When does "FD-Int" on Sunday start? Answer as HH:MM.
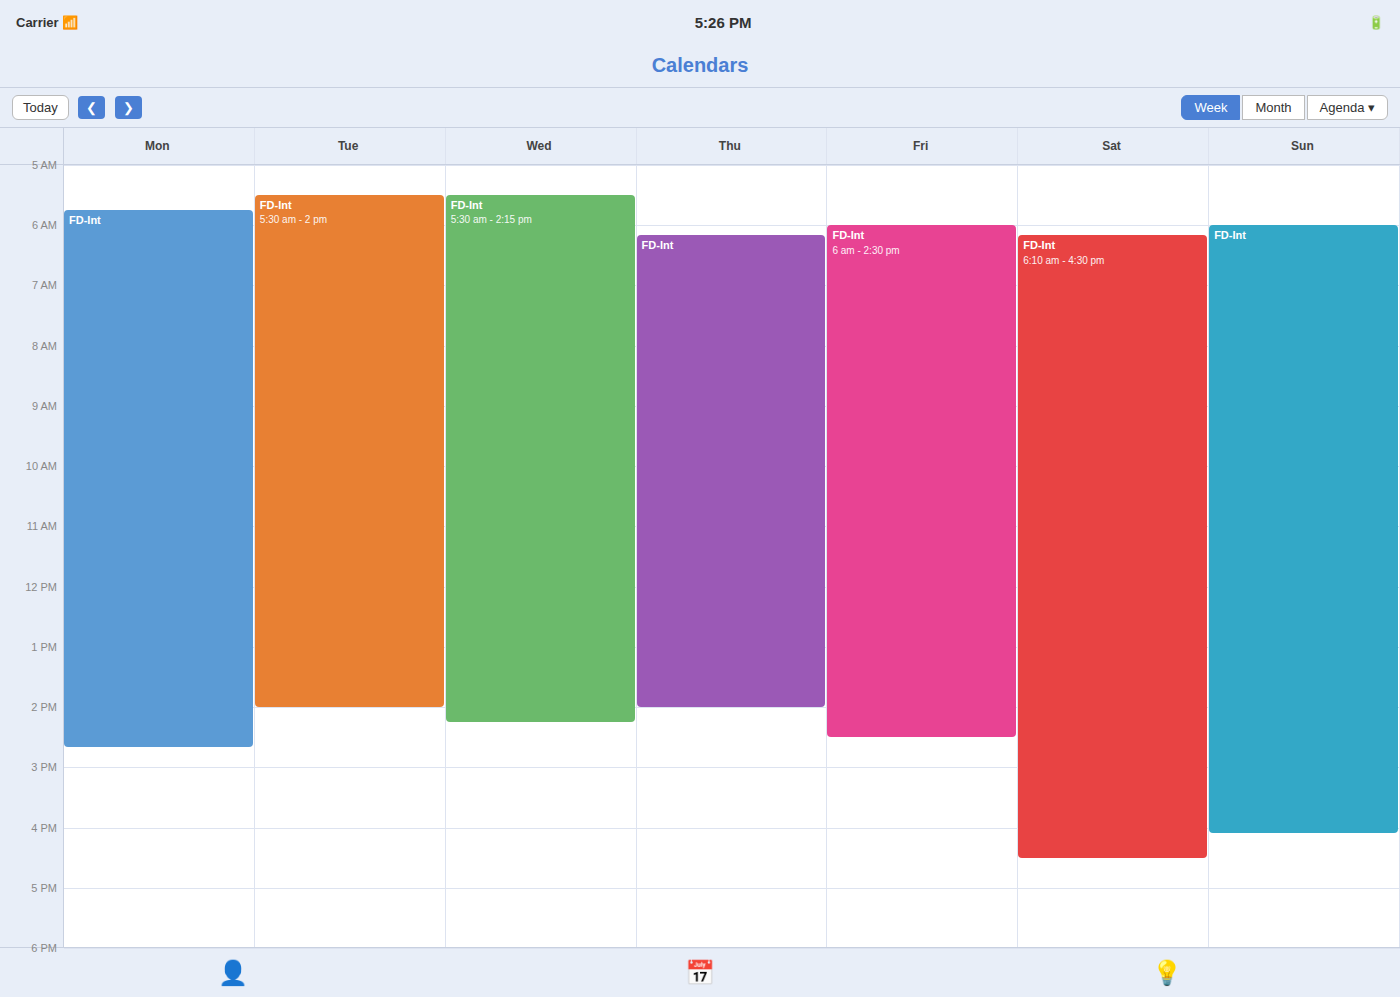
06:00